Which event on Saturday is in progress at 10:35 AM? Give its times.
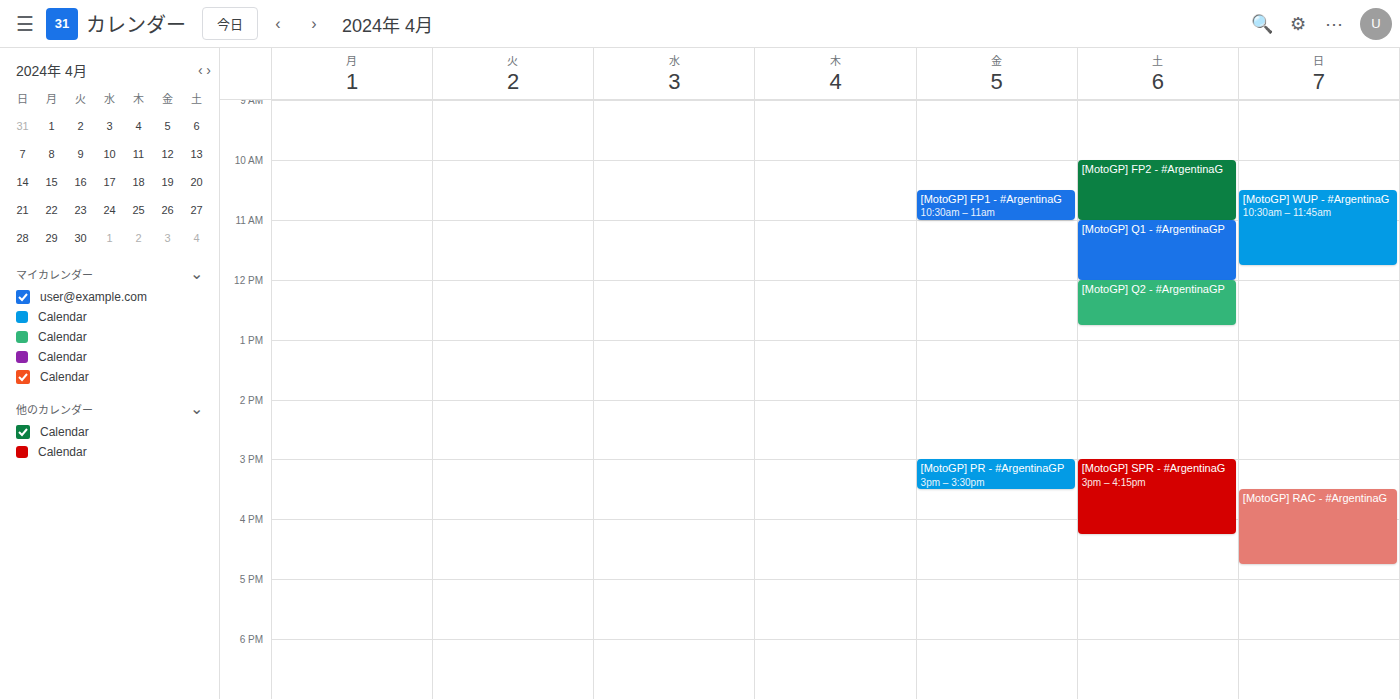
"[MotoGP] FP2 - #ArgentinaG", 10:00 AM to 11:00 AM